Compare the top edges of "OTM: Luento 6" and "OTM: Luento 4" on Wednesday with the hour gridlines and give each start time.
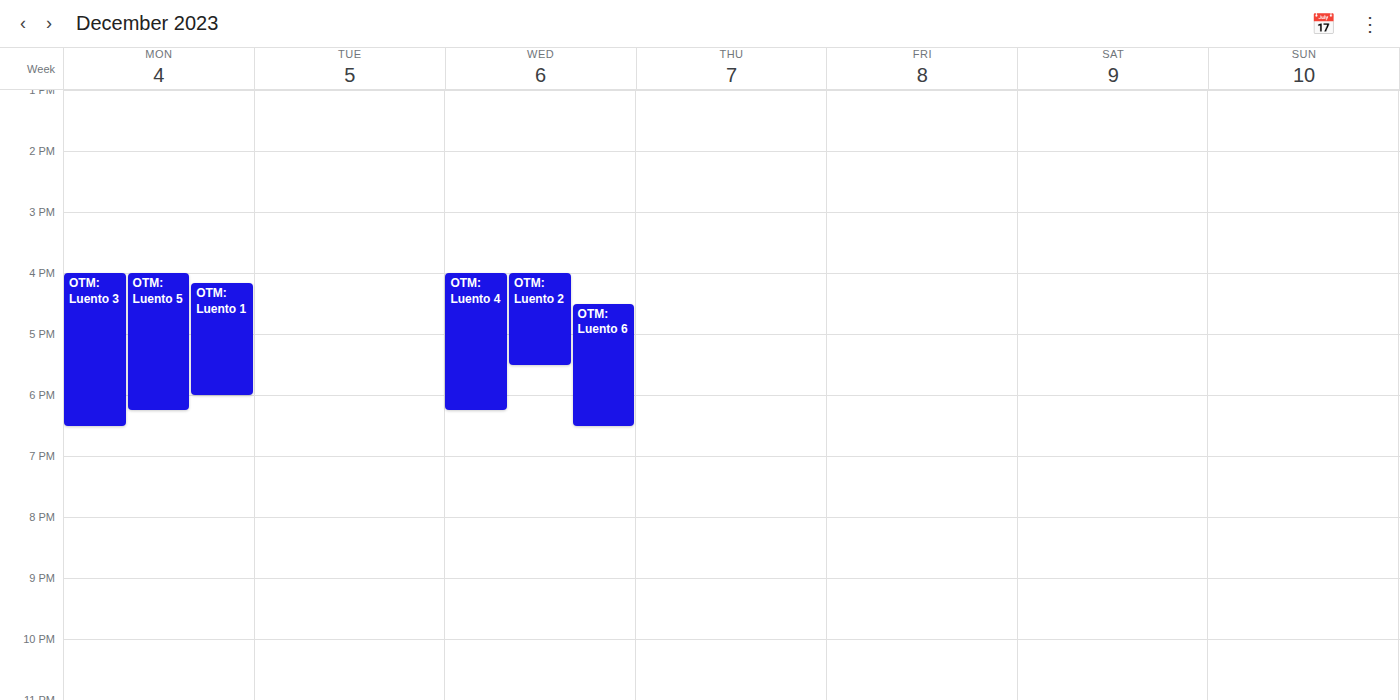
"OTM: Luento 6": 4:30 PM, halfway between the 4 PM and 5 PM lines. "OTM: Luento 4": 4:00 PM, exactly on the 4 PM line.